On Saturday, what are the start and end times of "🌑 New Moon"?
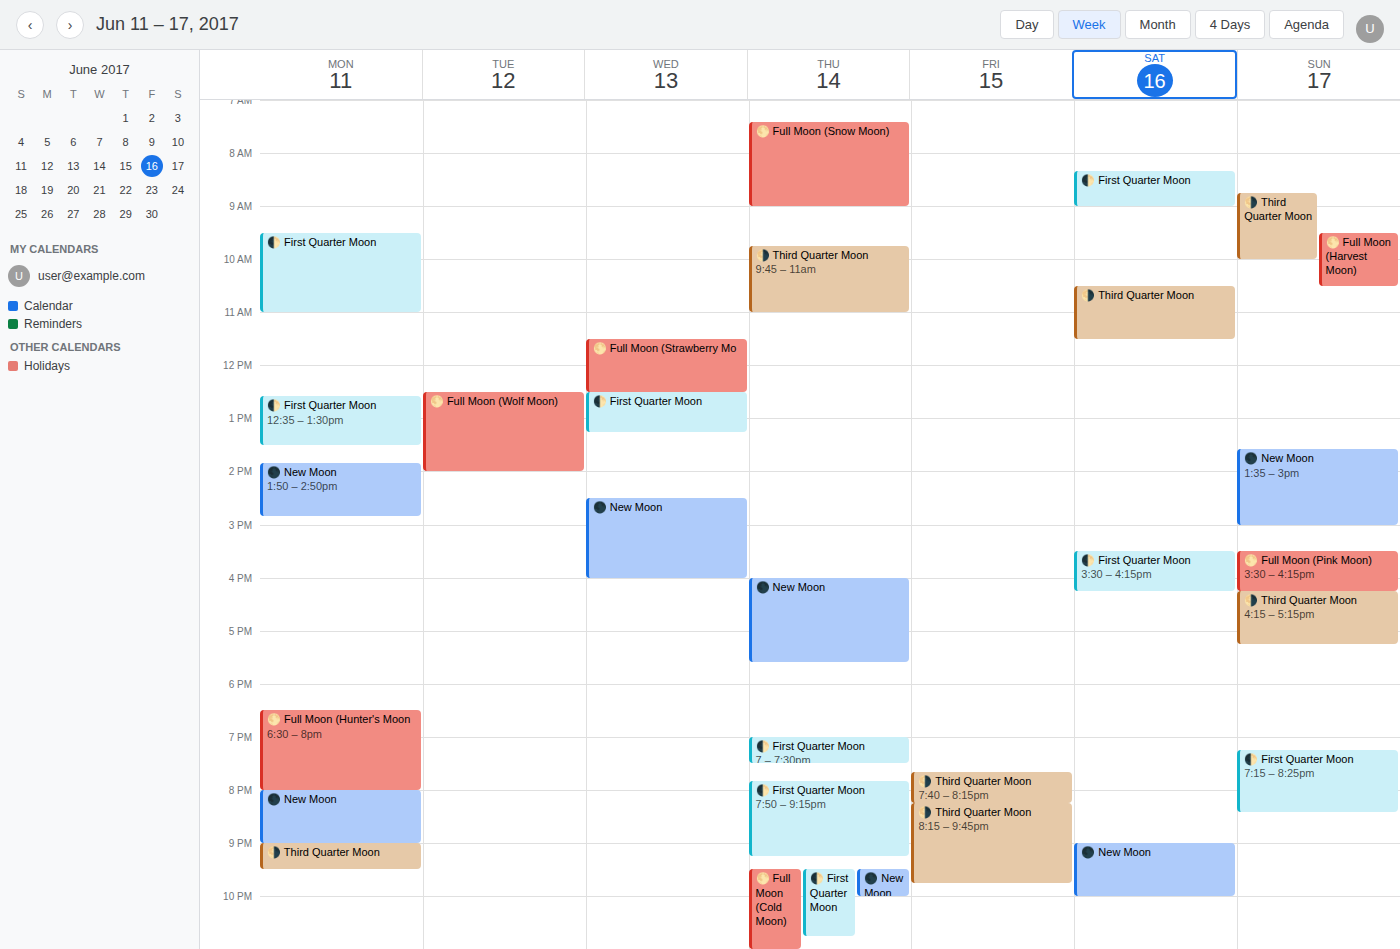
9:00 PM to 10:00 PM